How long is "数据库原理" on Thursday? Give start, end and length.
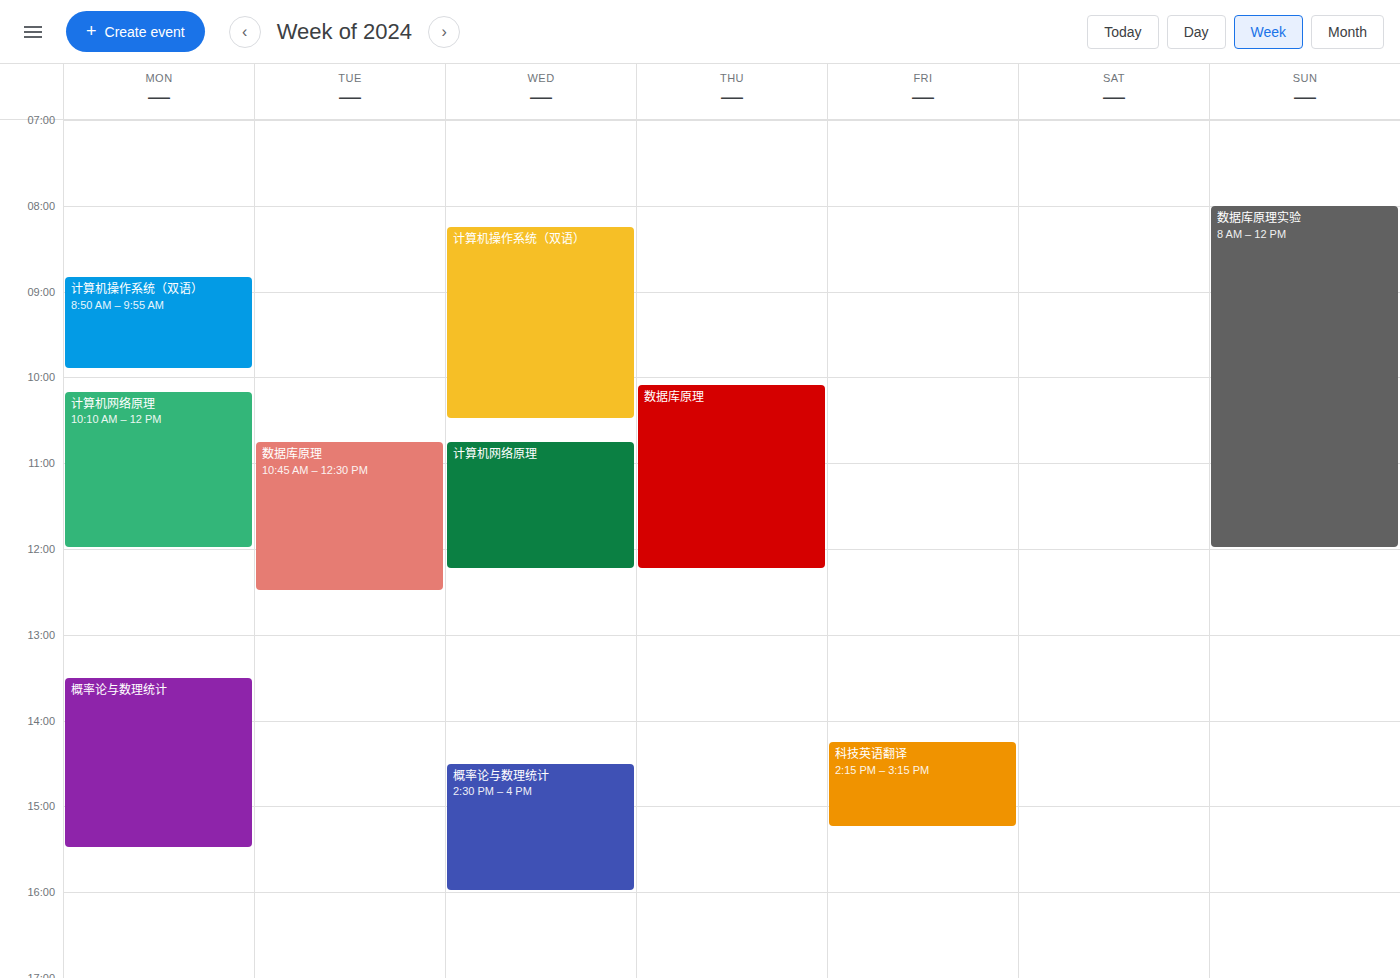
10:05 AM to 12:15 PM, 2 hours 10 minutes